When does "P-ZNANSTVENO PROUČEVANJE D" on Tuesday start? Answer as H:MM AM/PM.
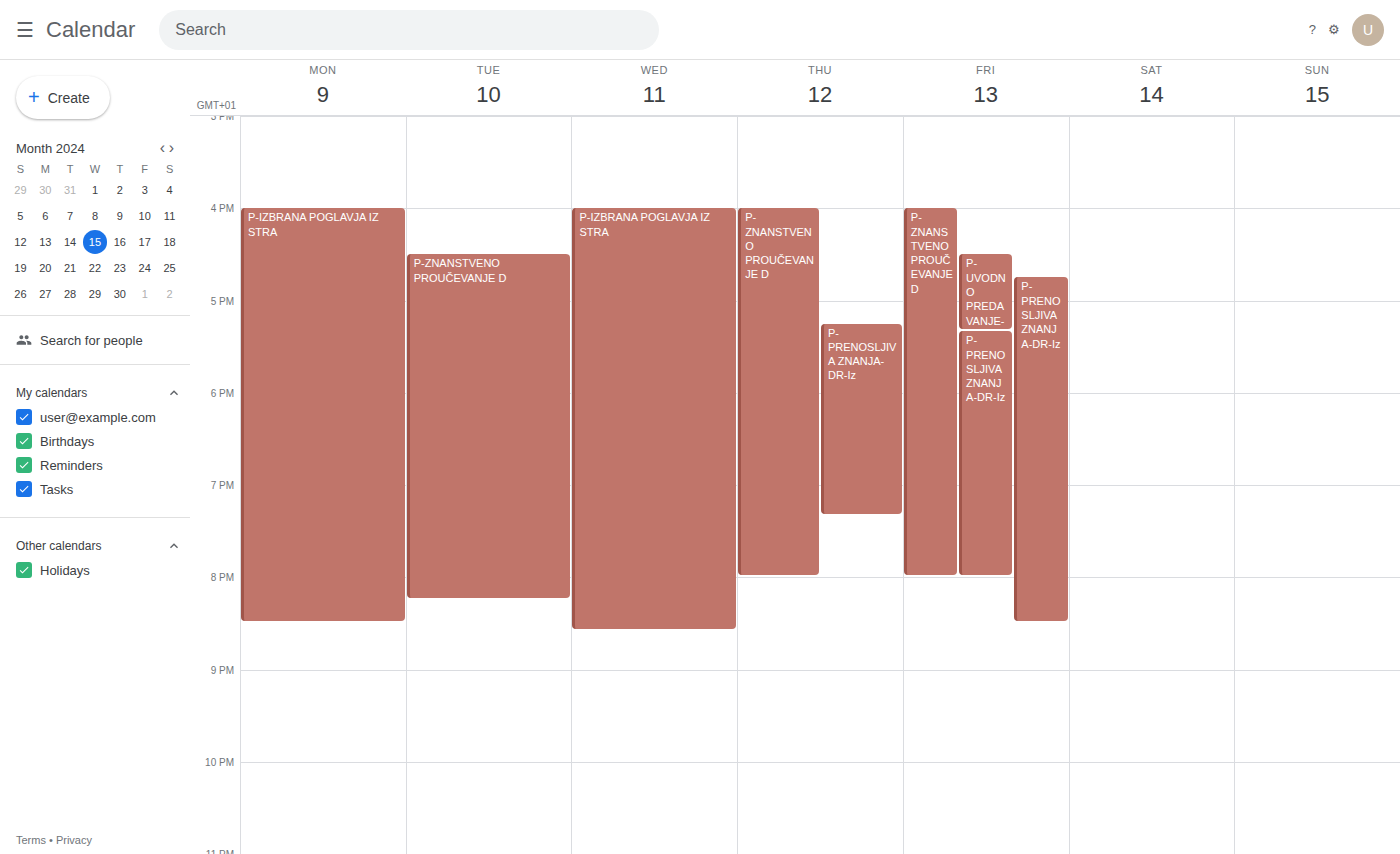
4:30 PM